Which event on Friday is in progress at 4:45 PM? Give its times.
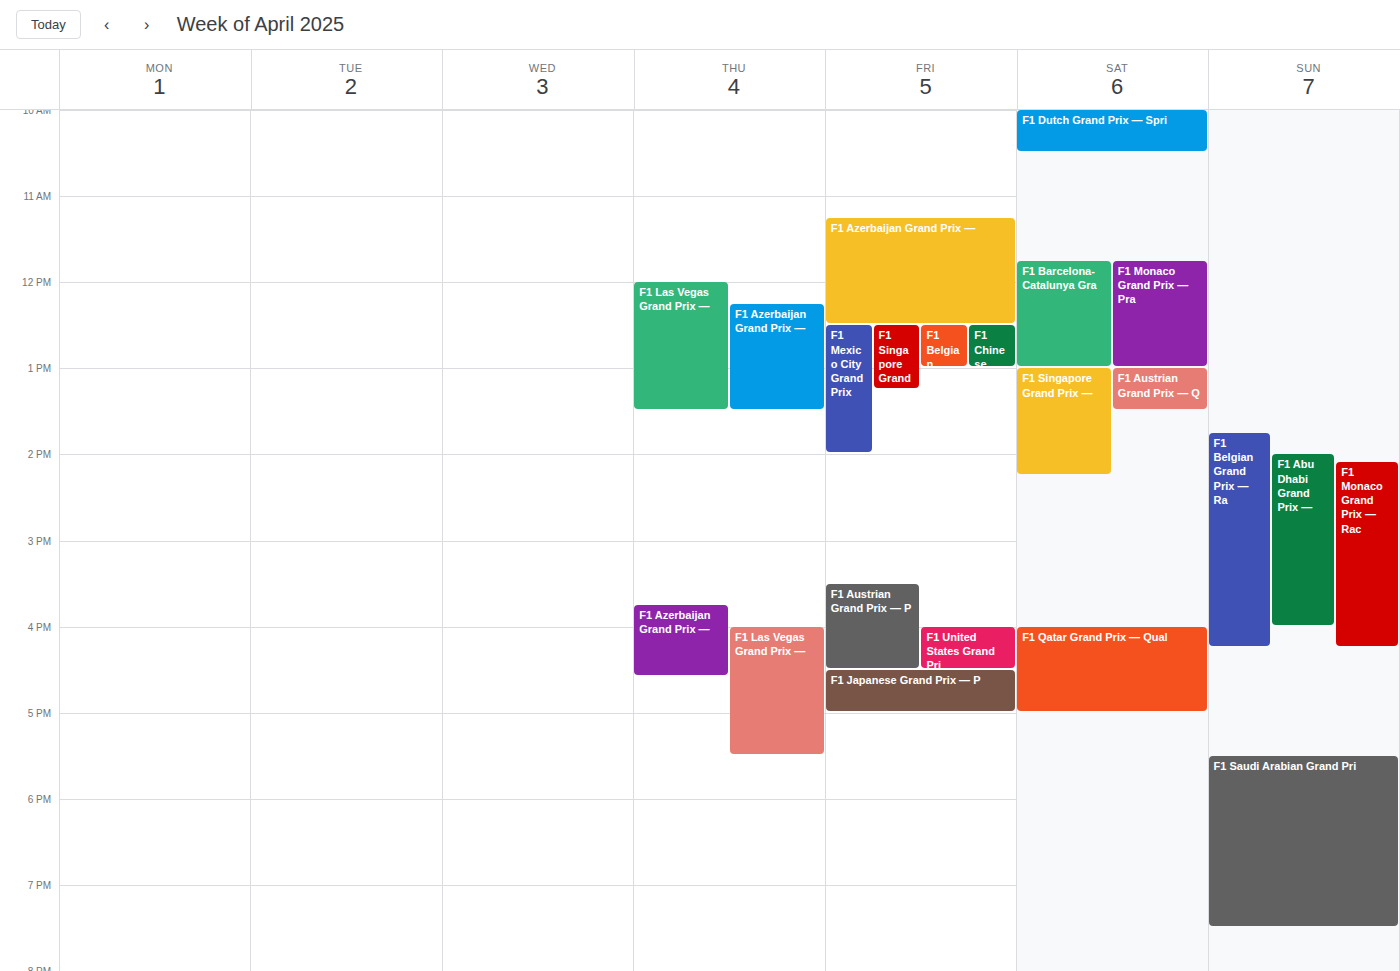
"F1 Japanese Grand Prix — P", 4:30 PM to 5:00 PM